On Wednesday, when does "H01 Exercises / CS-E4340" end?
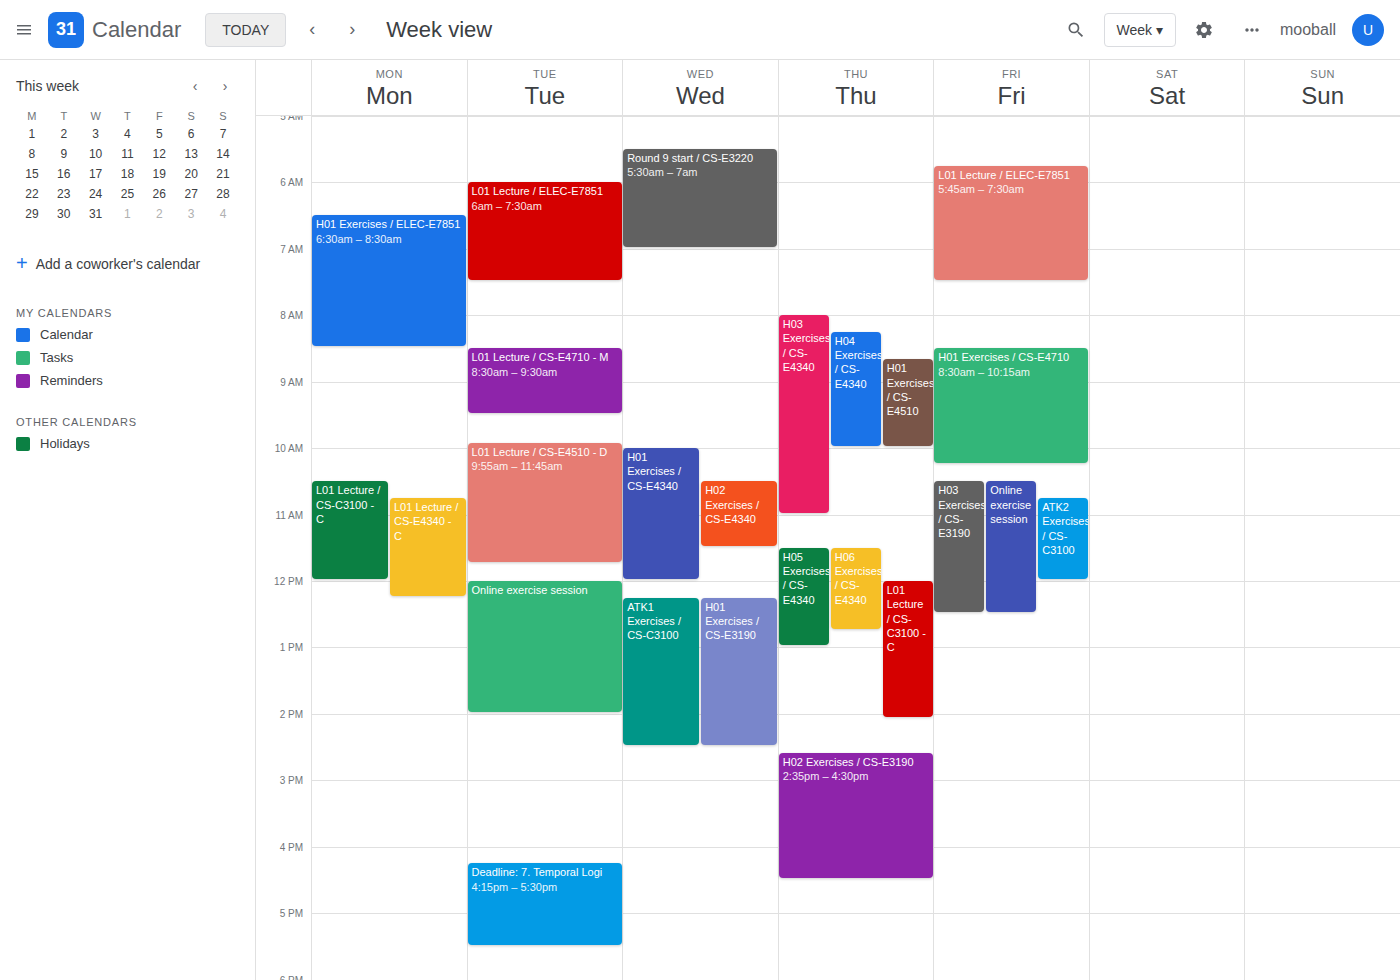
12:00